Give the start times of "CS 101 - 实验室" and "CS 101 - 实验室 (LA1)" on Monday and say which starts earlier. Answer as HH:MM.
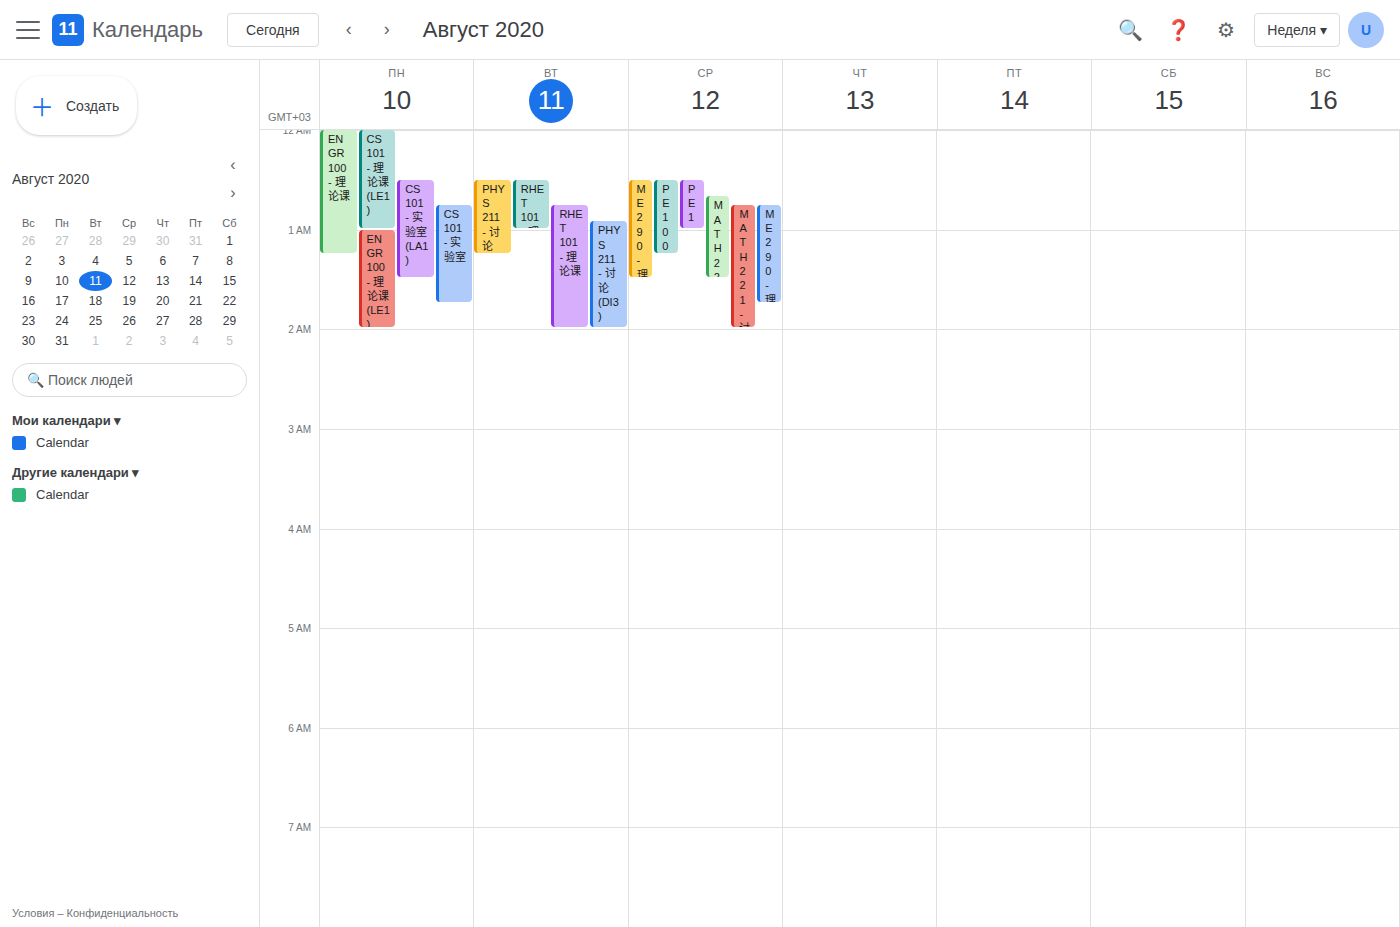
"CS 101 - 实验室 (LA1)" 00:30; "CS 101 - 实验室" 00:45.